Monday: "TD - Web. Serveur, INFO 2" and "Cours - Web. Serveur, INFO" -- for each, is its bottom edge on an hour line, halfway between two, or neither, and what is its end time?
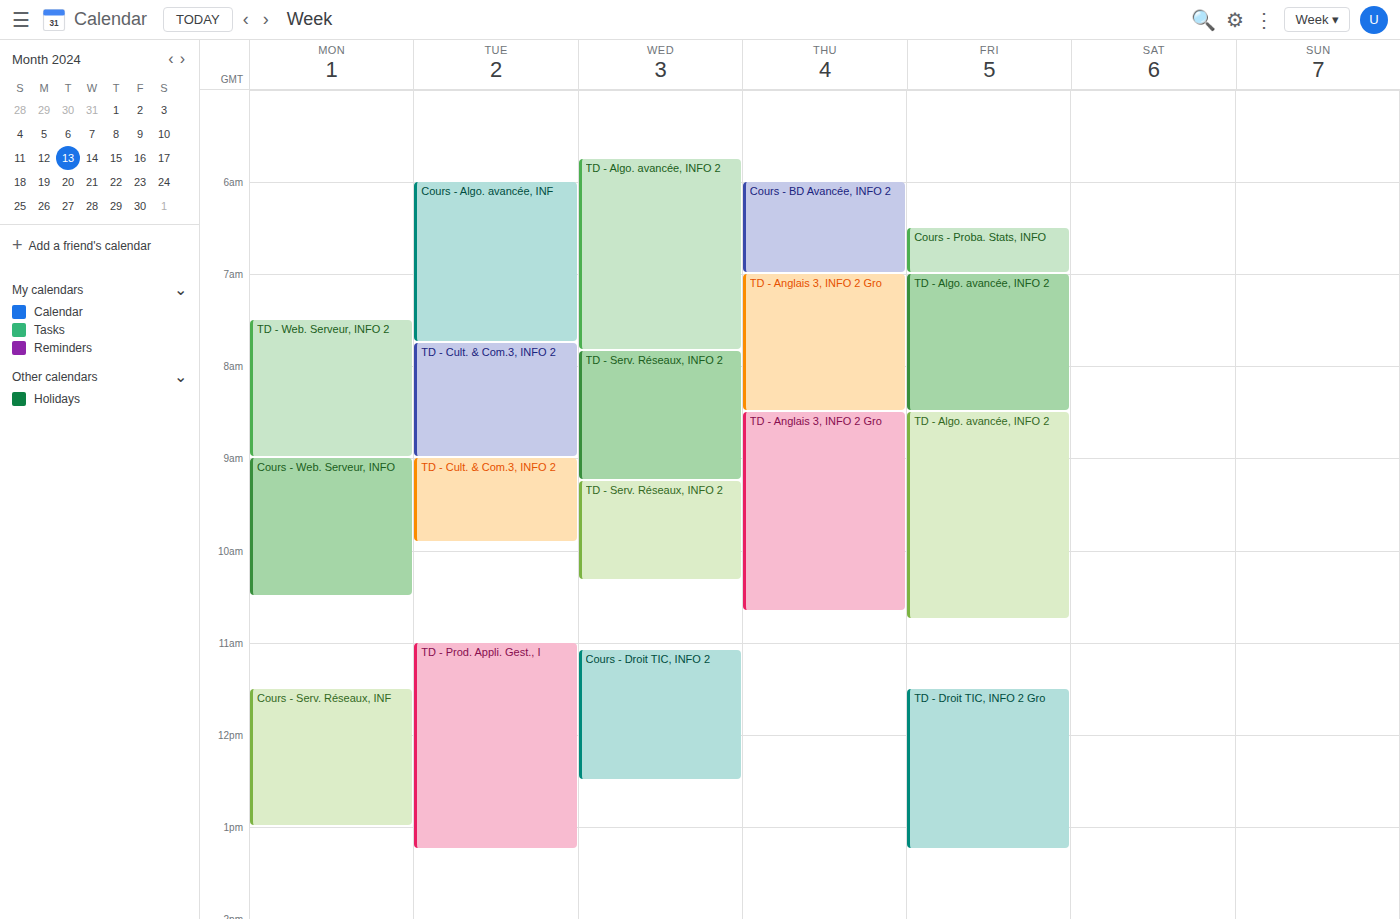
"TD - Web. Serveur, INFO 2": 9:00 AM, exactly on the 9 AM line. "Cours - Web. Serveur, INFO": 10:30 AM, halfway between the 10 AM and 11 AM lines.